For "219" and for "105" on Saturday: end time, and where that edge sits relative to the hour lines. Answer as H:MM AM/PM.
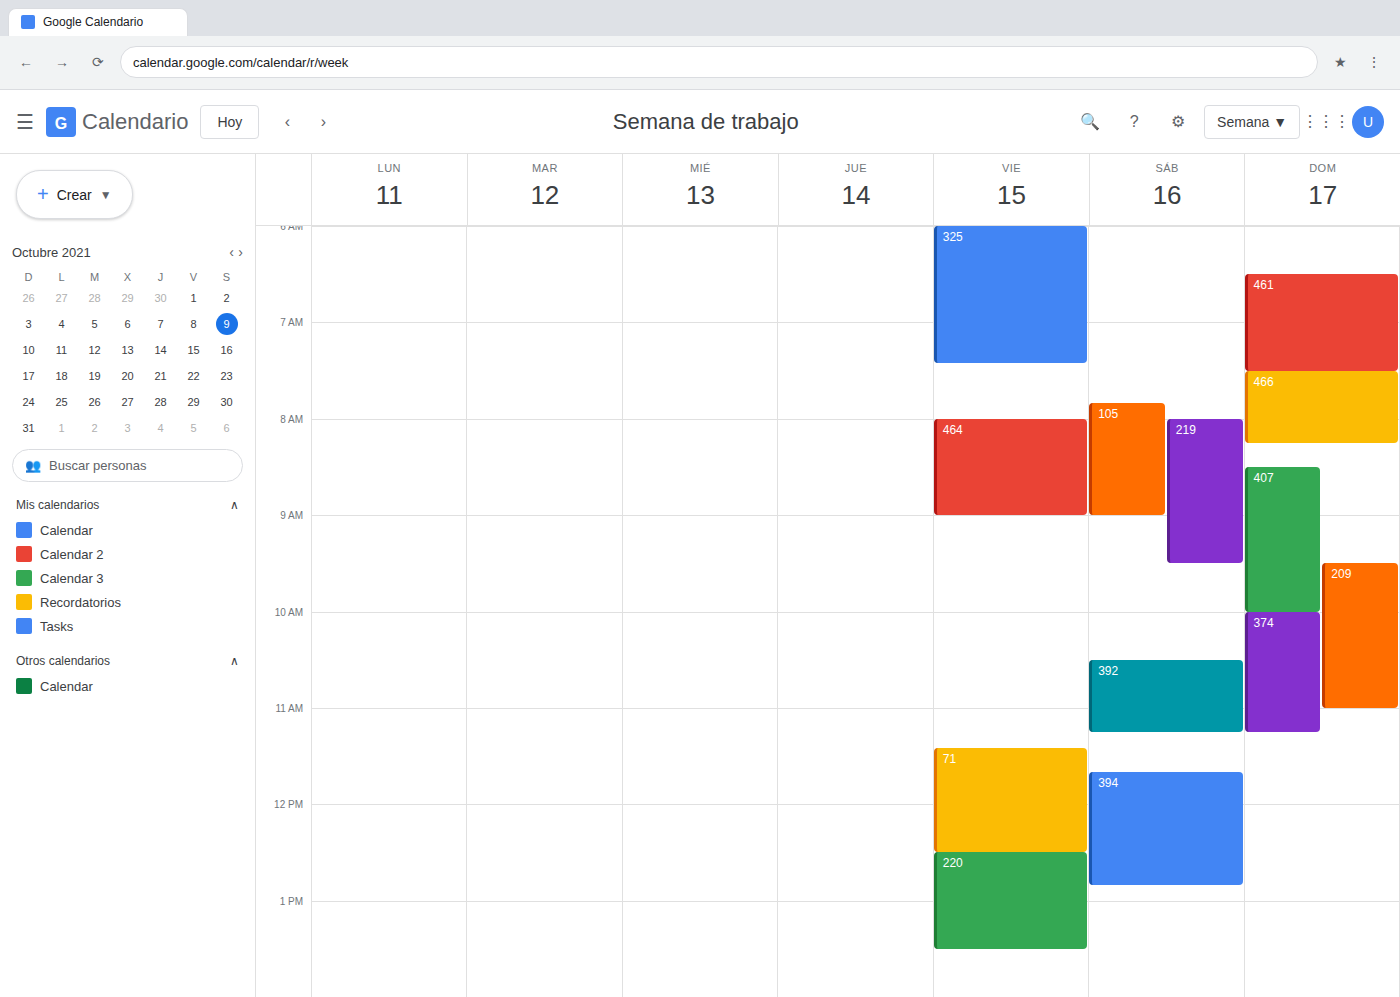
"219": 9:30 AM, halfway between the 9 AM and 10 AM lines. "105": 9:00 AM, exactly on the 9 AM line.